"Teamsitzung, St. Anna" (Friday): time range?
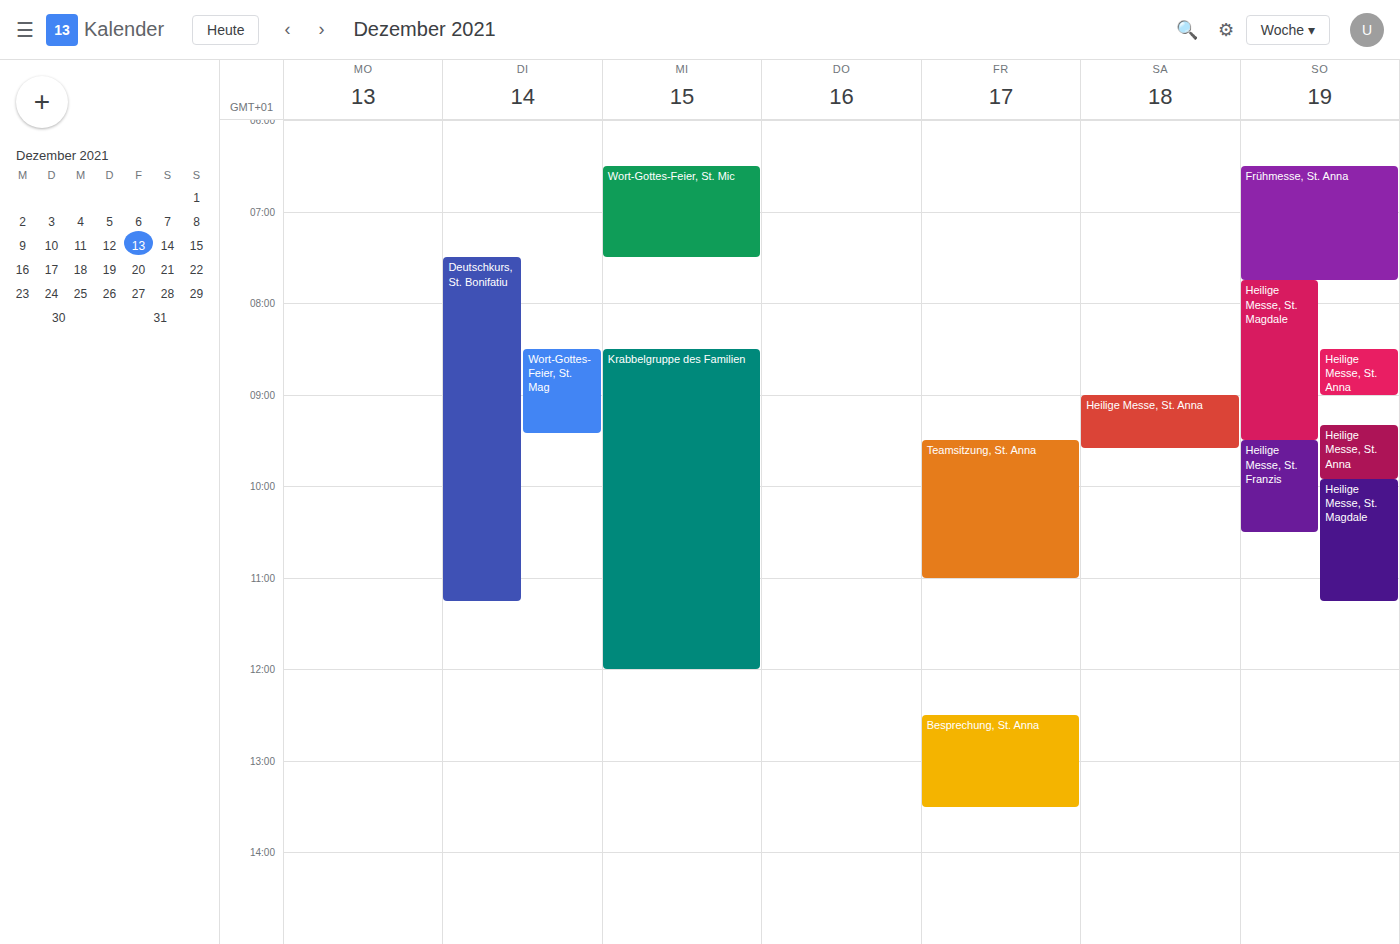
9:30 AM to 11:00 AM